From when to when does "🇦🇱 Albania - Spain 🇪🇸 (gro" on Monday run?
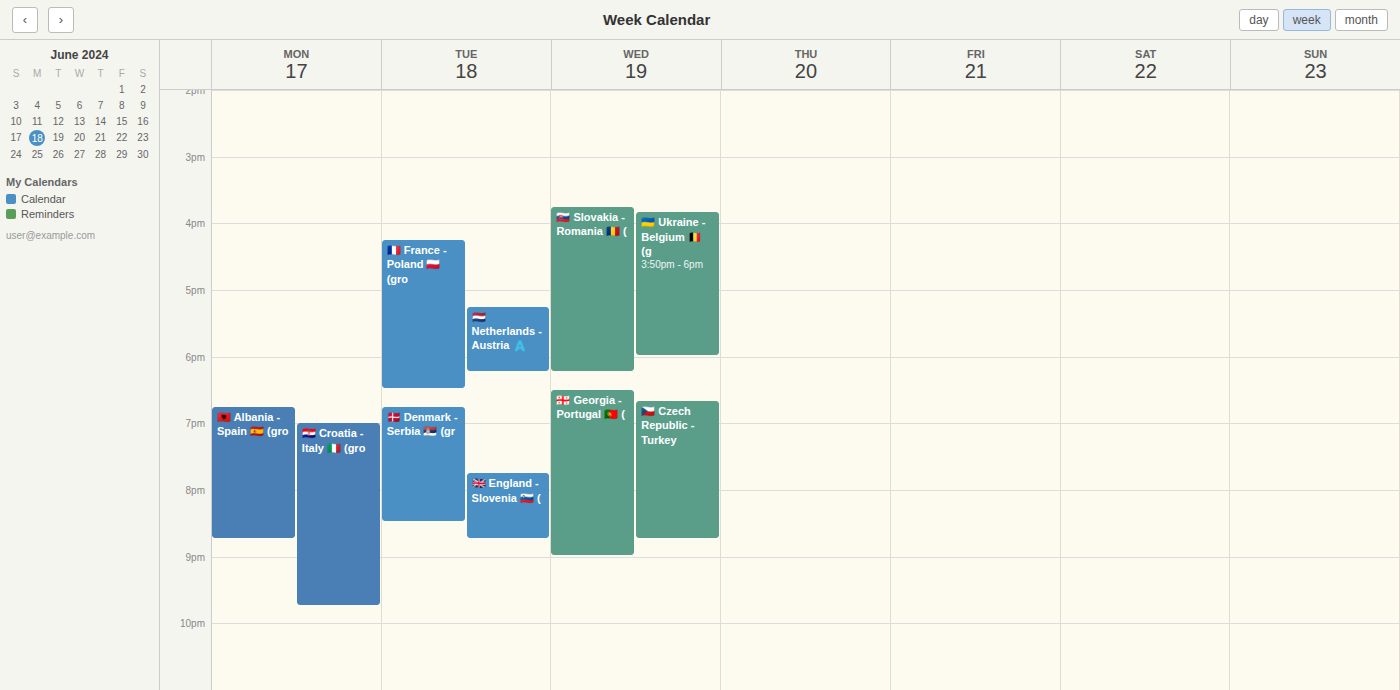
6:45 PM to 8:45 PM